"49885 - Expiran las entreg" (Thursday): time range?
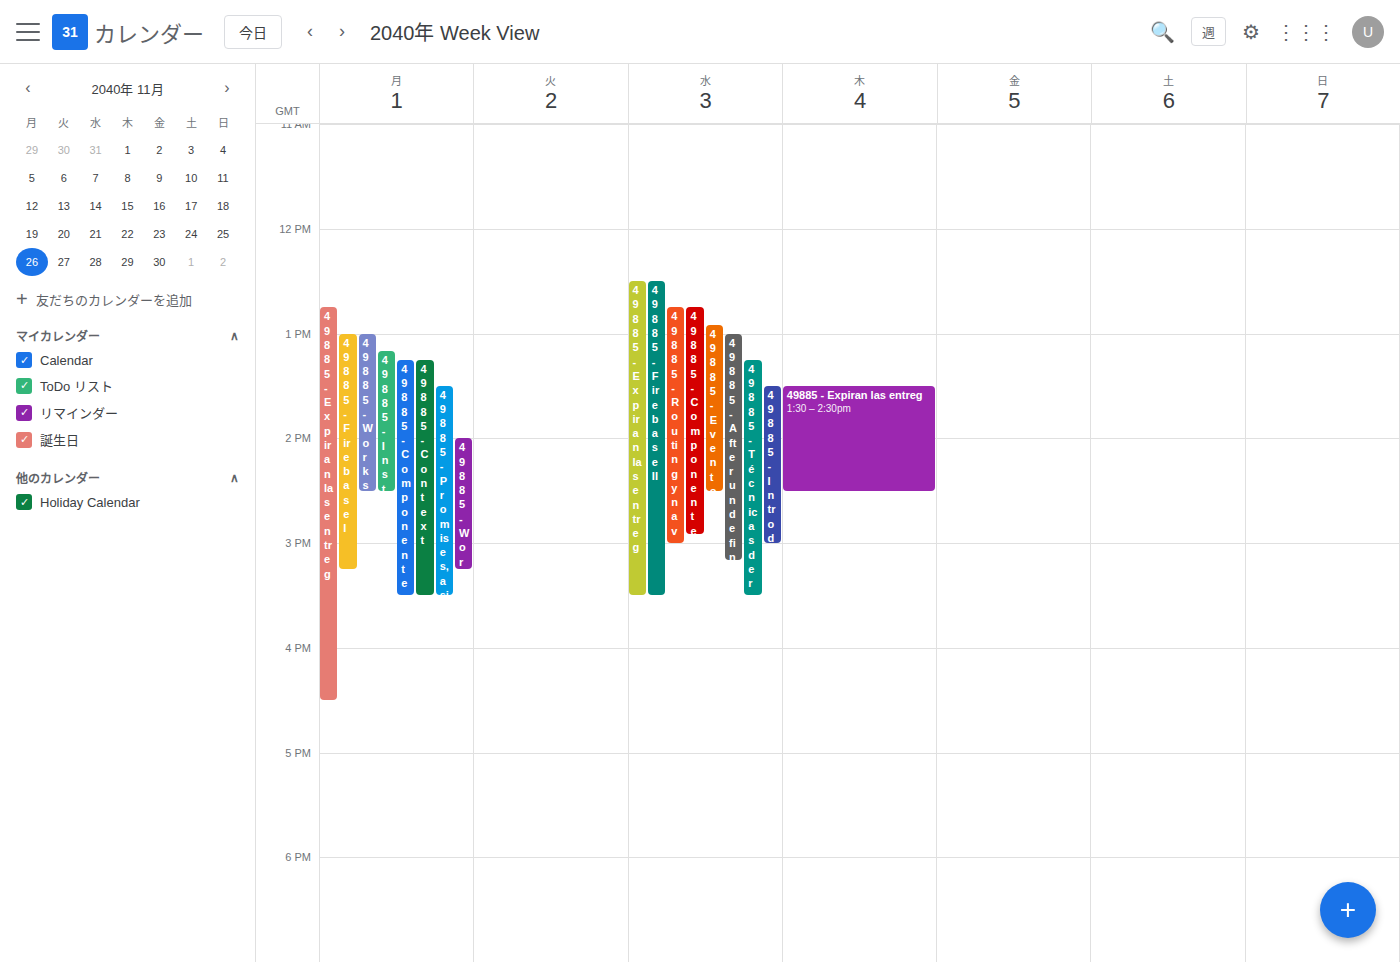
1:30 PM to 2:30 PM